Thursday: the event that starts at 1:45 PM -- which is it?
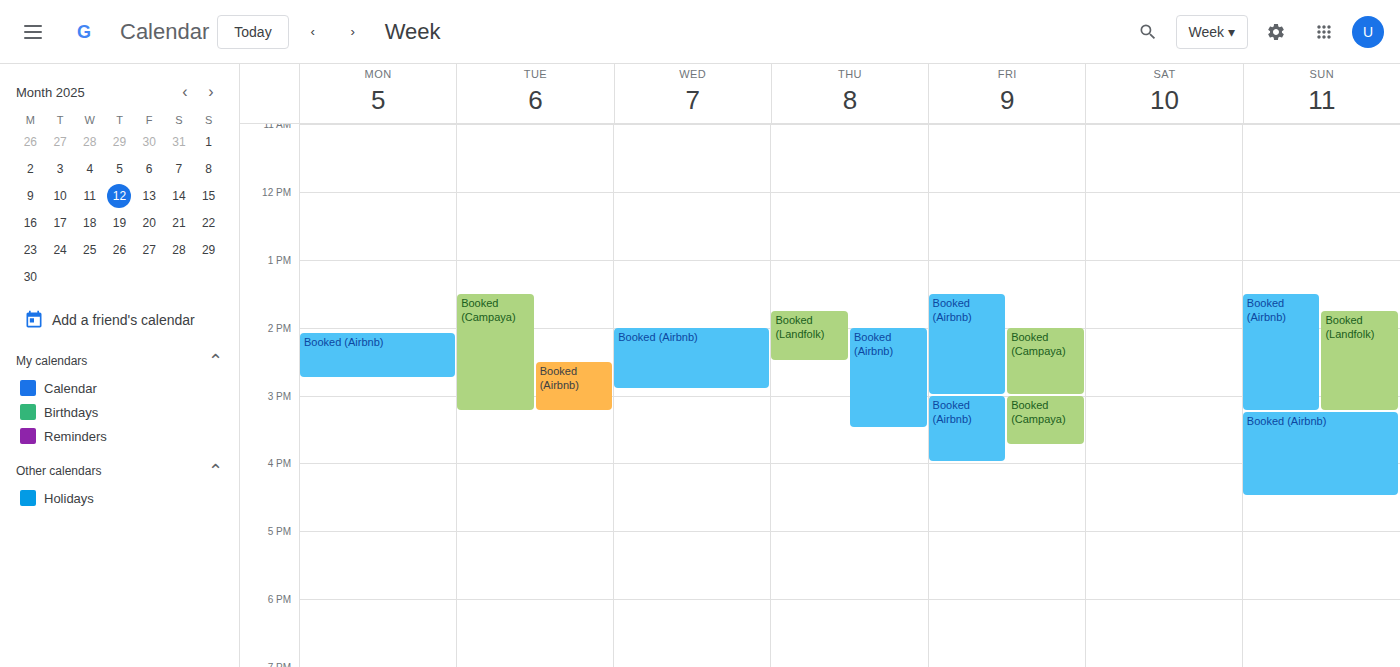
"Booked (Landfolk)"